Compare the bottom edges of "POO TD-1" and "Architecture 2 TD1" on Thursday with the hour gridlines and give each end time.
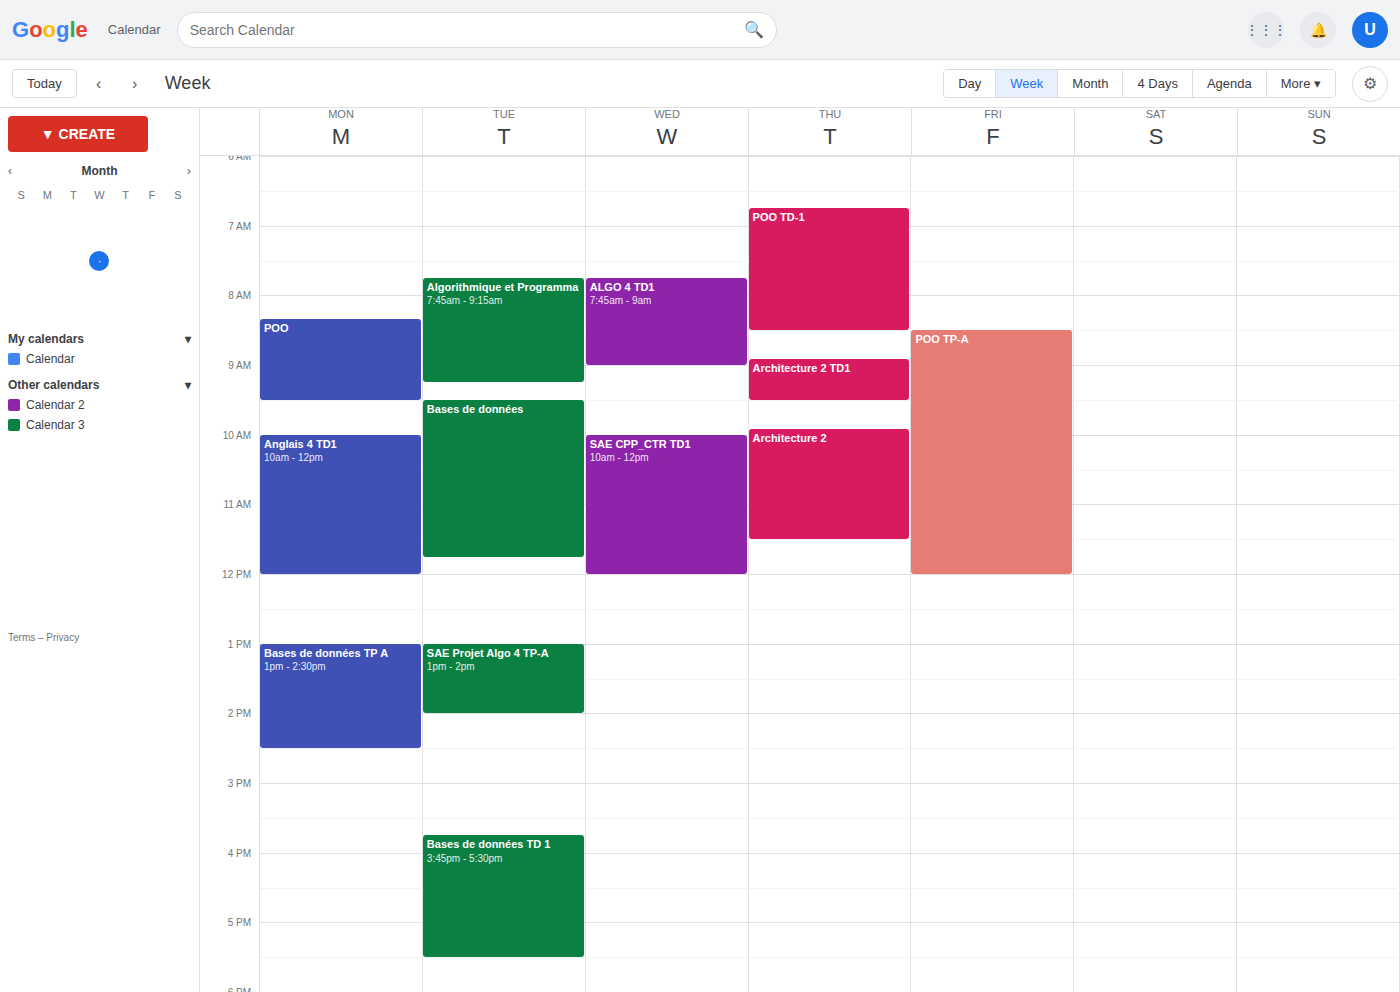
"POO TD-1": 8:30 AM, halfway between the 8 AM and 9 AM lines. "Architecture 2 TD1": 9:30 AM, halfway between the 9 AM and 10 AM lines.